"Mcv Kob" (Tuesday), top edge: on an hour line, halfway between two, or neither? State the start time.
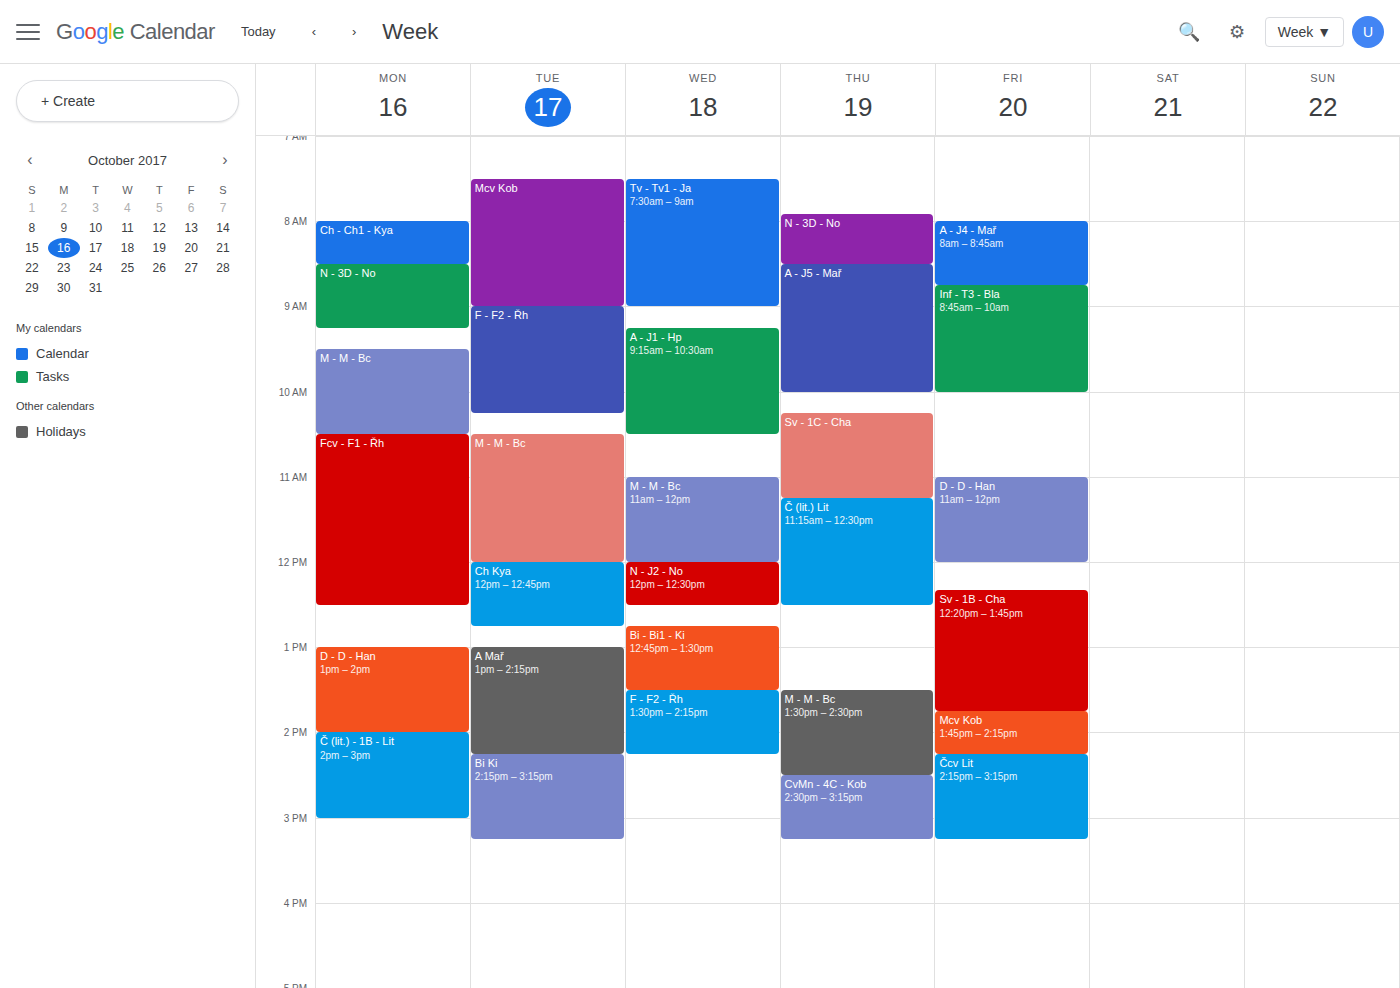
7:30 AM -- halfway between the 7 AM and 8 AM lines.